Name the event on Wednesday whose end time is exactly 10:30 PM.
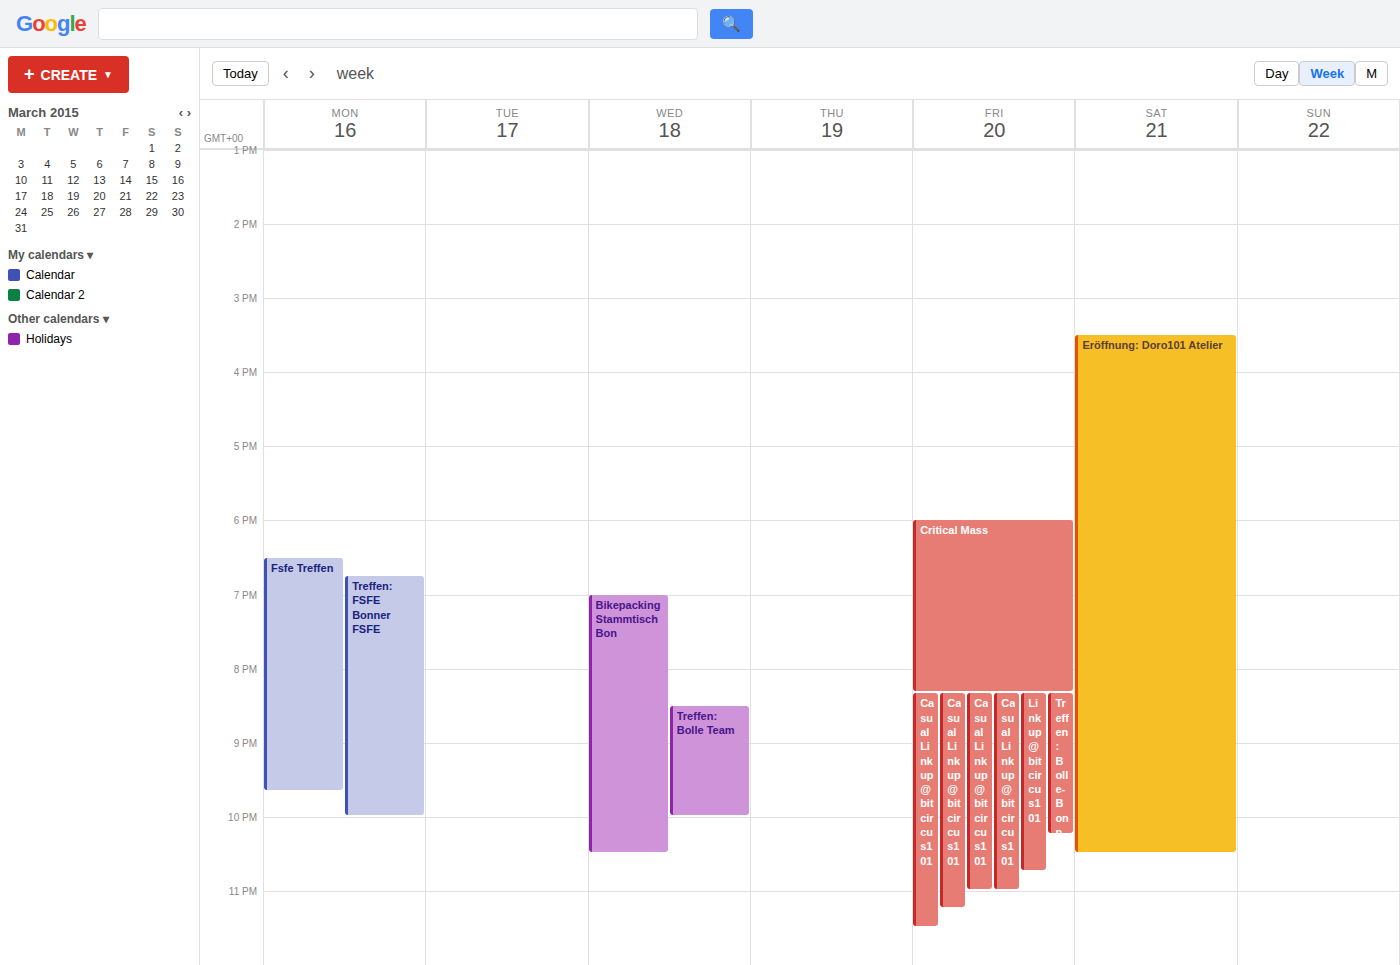
"Bikepacking Stammtisch Bon"